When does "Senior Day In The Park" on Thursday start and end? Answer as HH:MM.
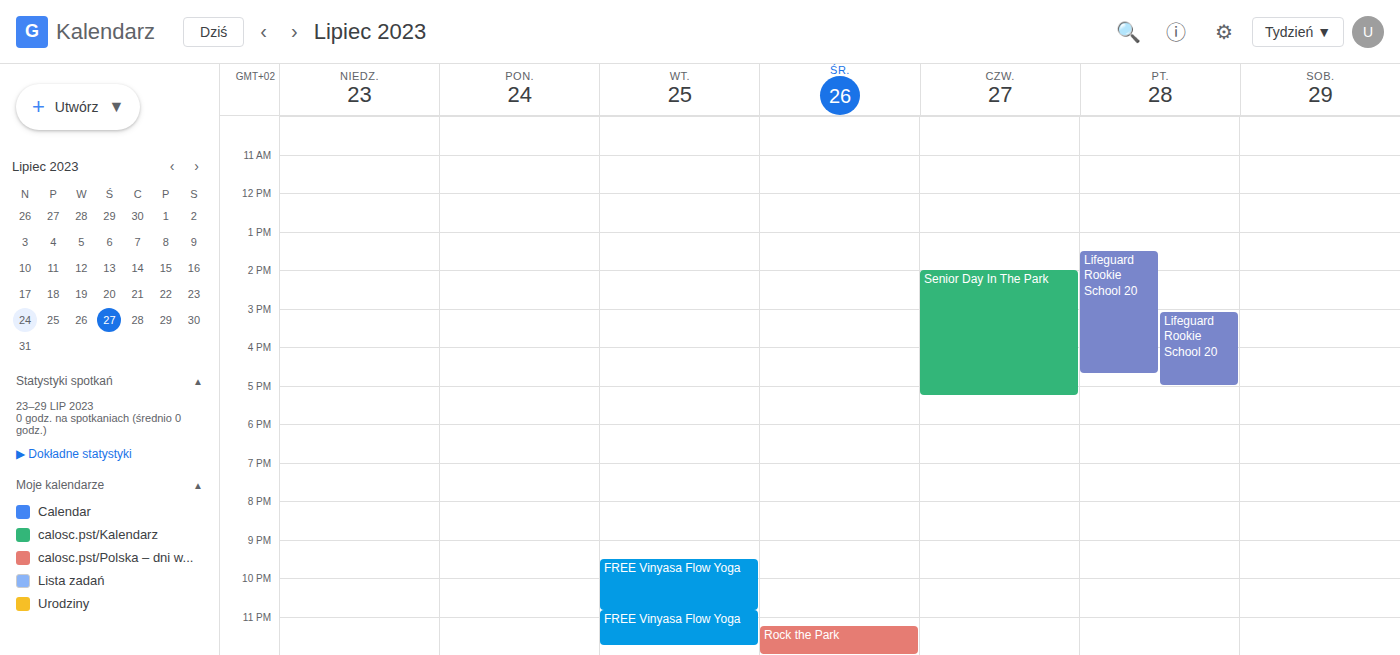
14:00 to 17:15